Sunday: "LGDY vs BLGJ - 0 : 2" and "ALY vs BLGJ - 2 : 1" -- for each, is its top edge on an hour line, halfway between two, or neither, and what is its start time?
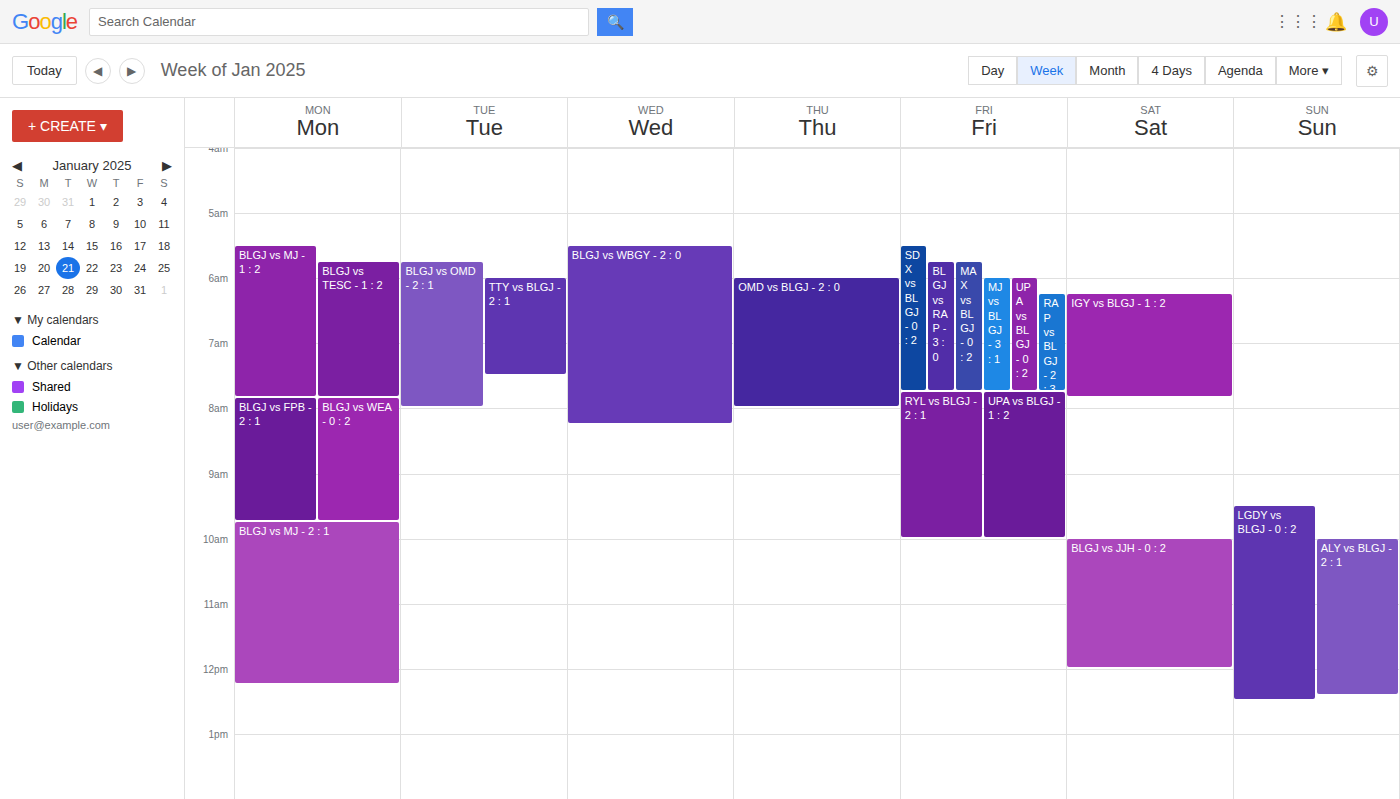
"LGDY vs BLGJ - 0 : 2": 9:30 AM, halfway between the 9 AM and 10 AM lines. "ALY vs BLGJ - 2 : 1": 10:00 AM, exactly on the 10 AM line.